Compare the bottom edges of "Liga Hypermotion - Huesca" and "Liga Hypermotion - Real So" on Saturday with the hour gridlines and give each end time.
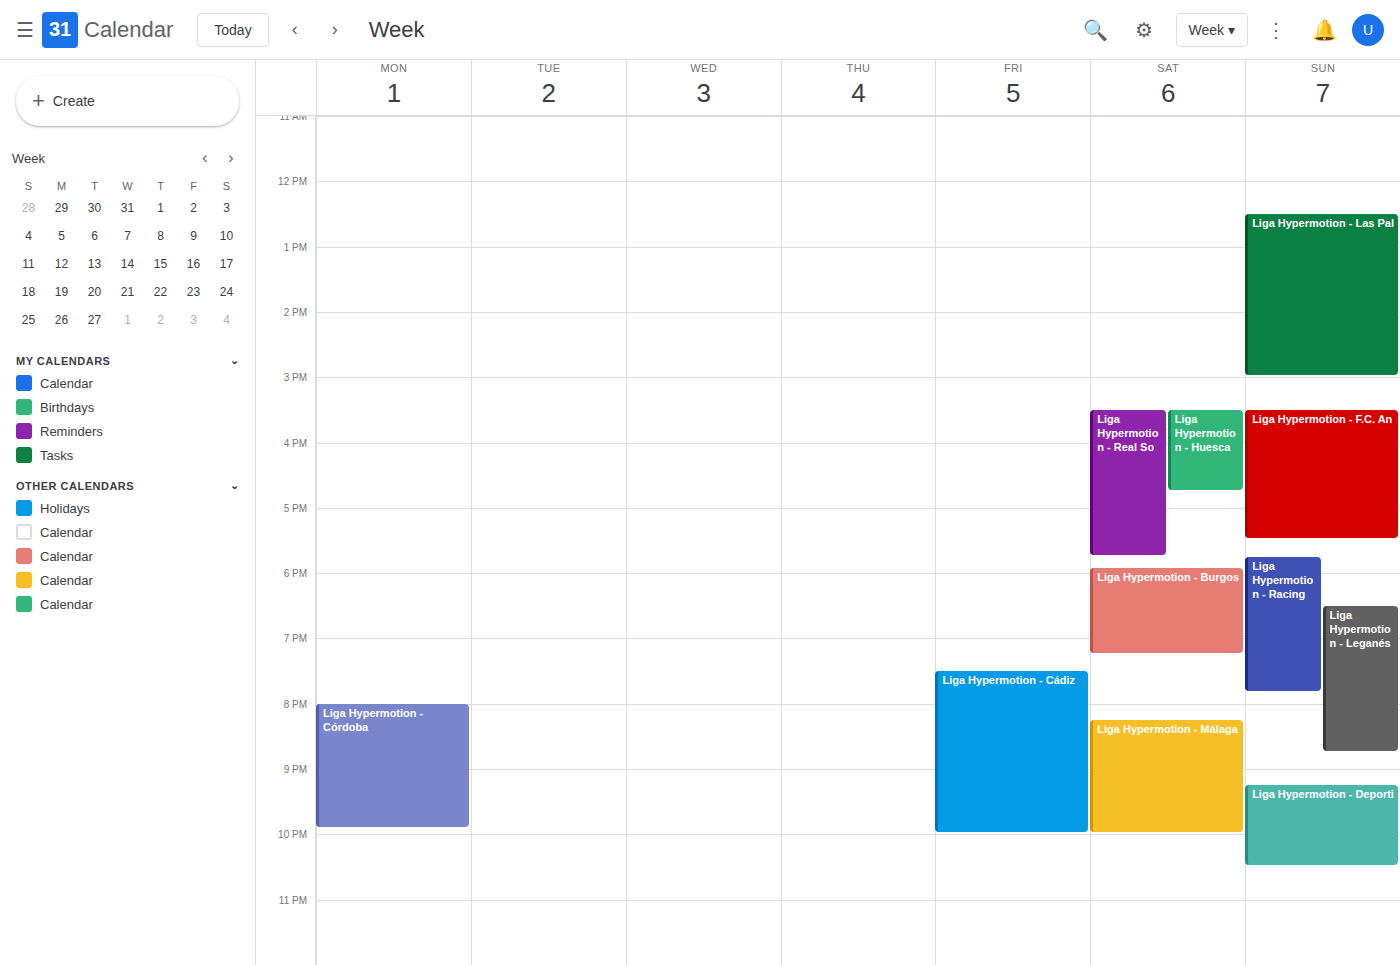
"Liga Hypermotion - Huesca": 4:45 PM, neither: three quarters of the way from the 4 PM line to the 5 PM line. "Liga Hypermotion - Real So": 5:45 PM, neither: three quarters of the way from the 5 PM line to the 6 PM line.